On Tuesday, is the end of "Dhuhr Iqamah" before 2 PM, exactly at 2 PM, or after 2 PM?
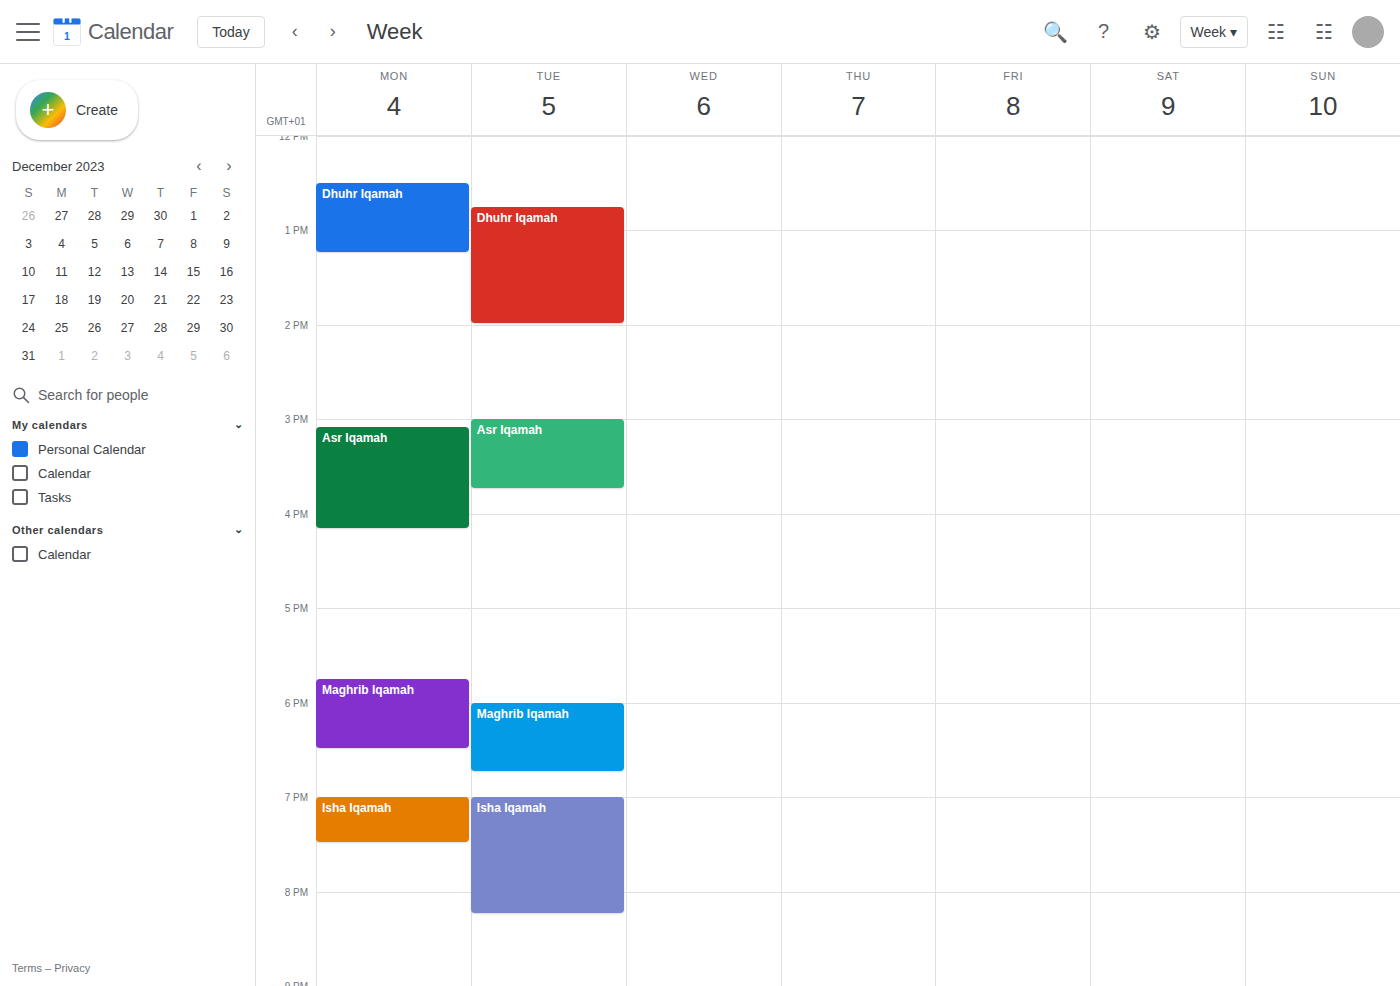
2:00 PM -- exactly at 2 PM, on the 2 PM line.